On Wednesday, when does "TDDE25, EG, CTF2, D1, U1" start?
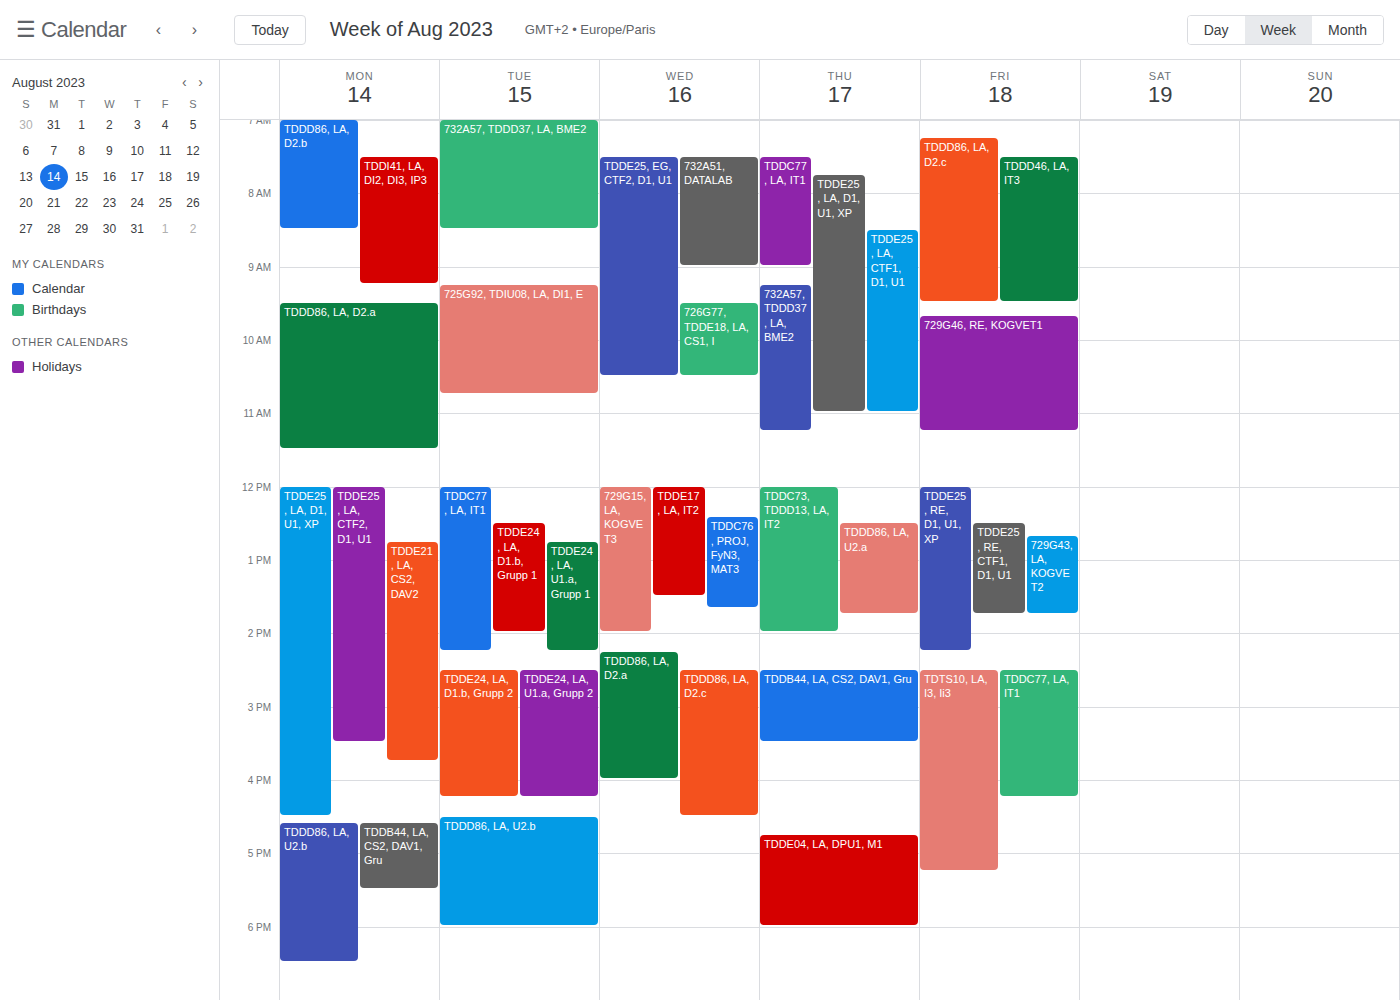
7:30 AM